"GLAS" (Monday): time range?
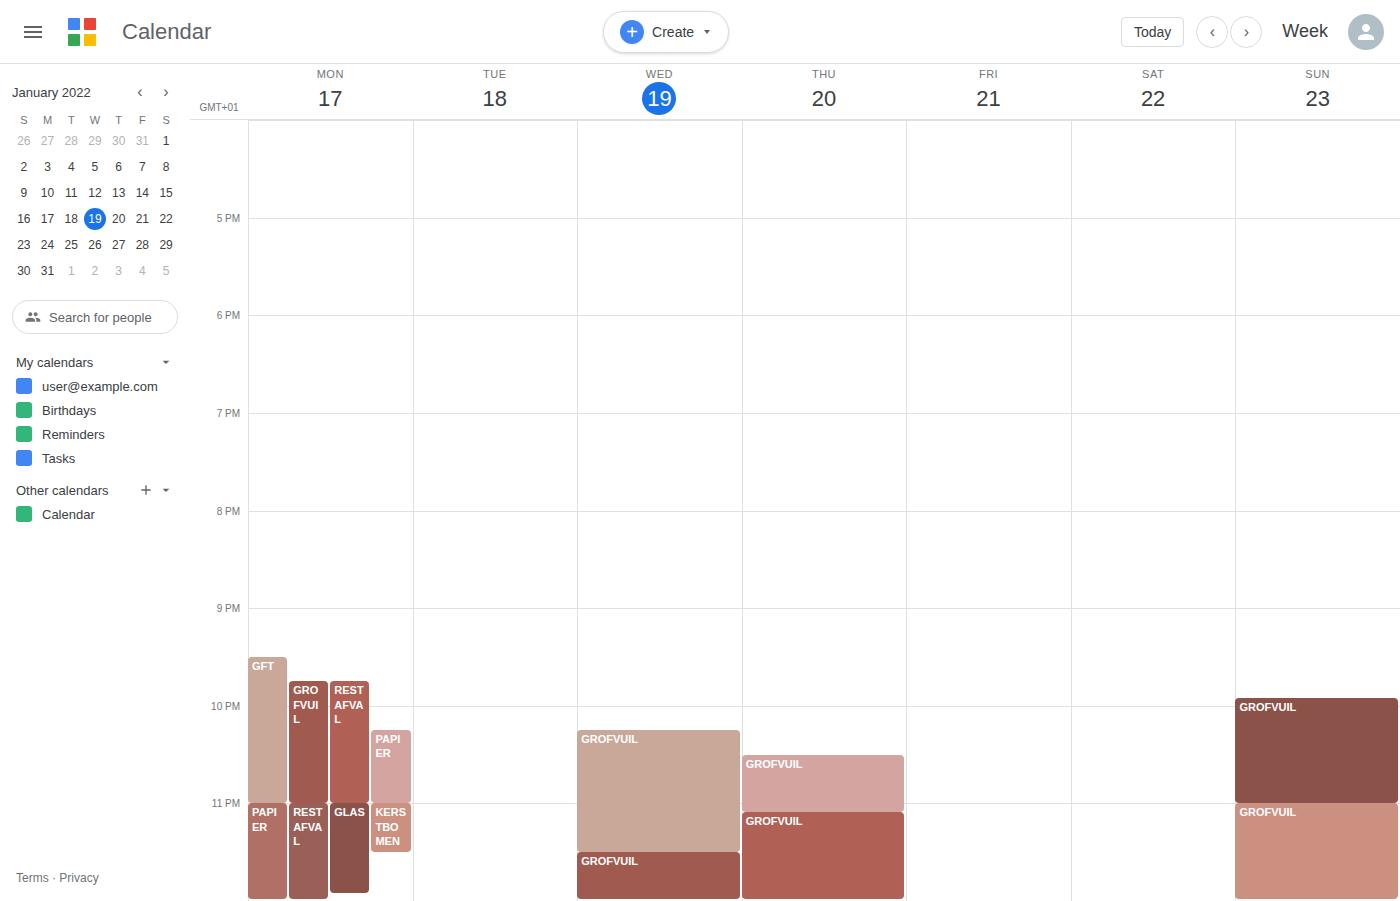
23:00 to 23:55